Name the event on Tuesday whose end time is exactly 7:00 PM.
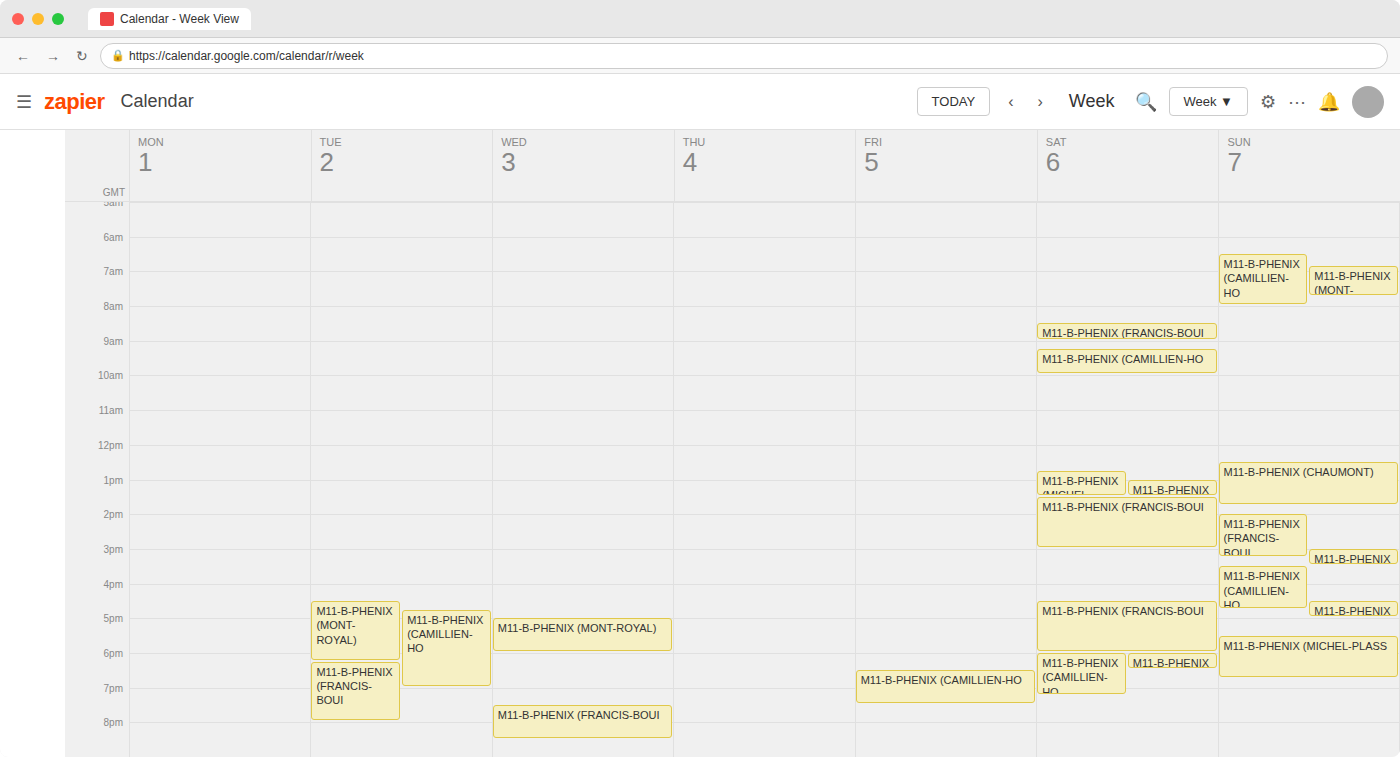
"M11-B-PHENIX (CAMILLIEN-HO"